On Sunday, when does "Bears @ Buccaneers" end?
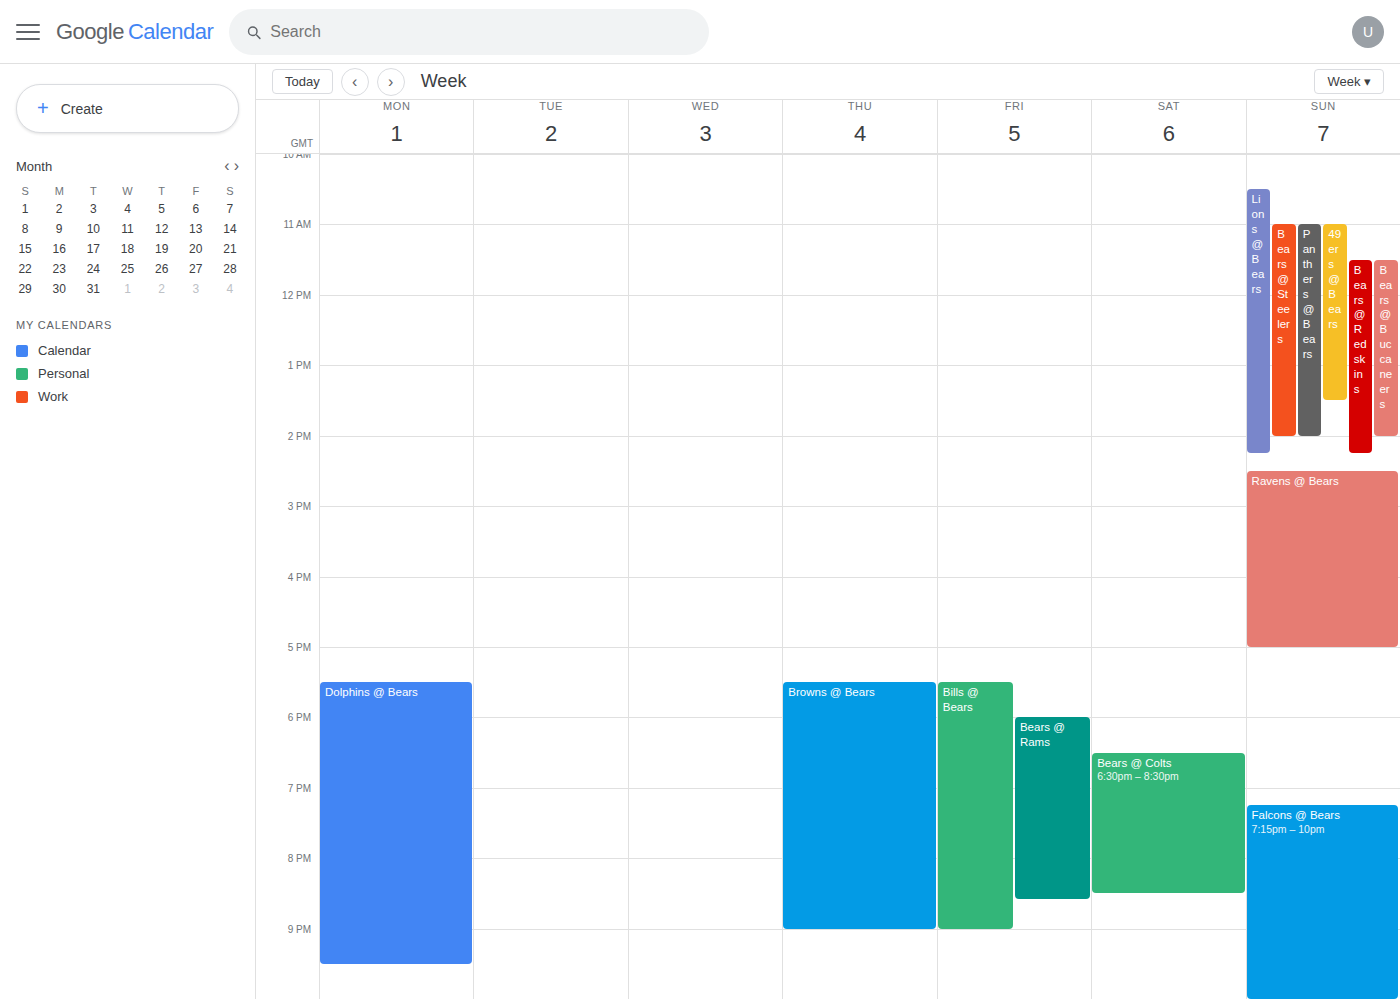
2:00 PM